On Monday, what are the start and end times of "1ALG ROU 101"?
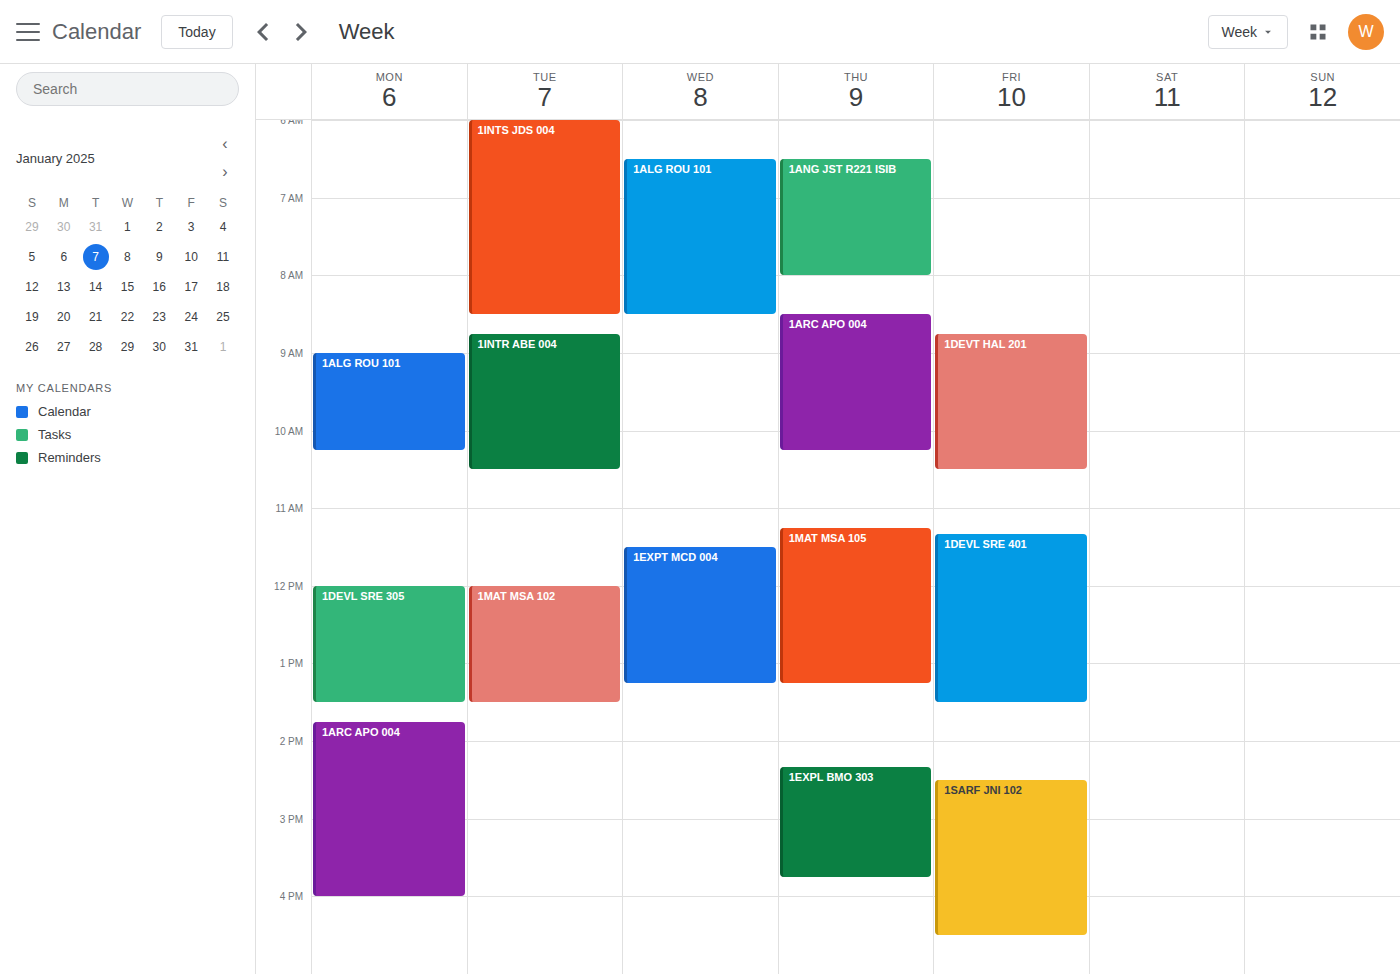
9:00 AM to 10:15 AM